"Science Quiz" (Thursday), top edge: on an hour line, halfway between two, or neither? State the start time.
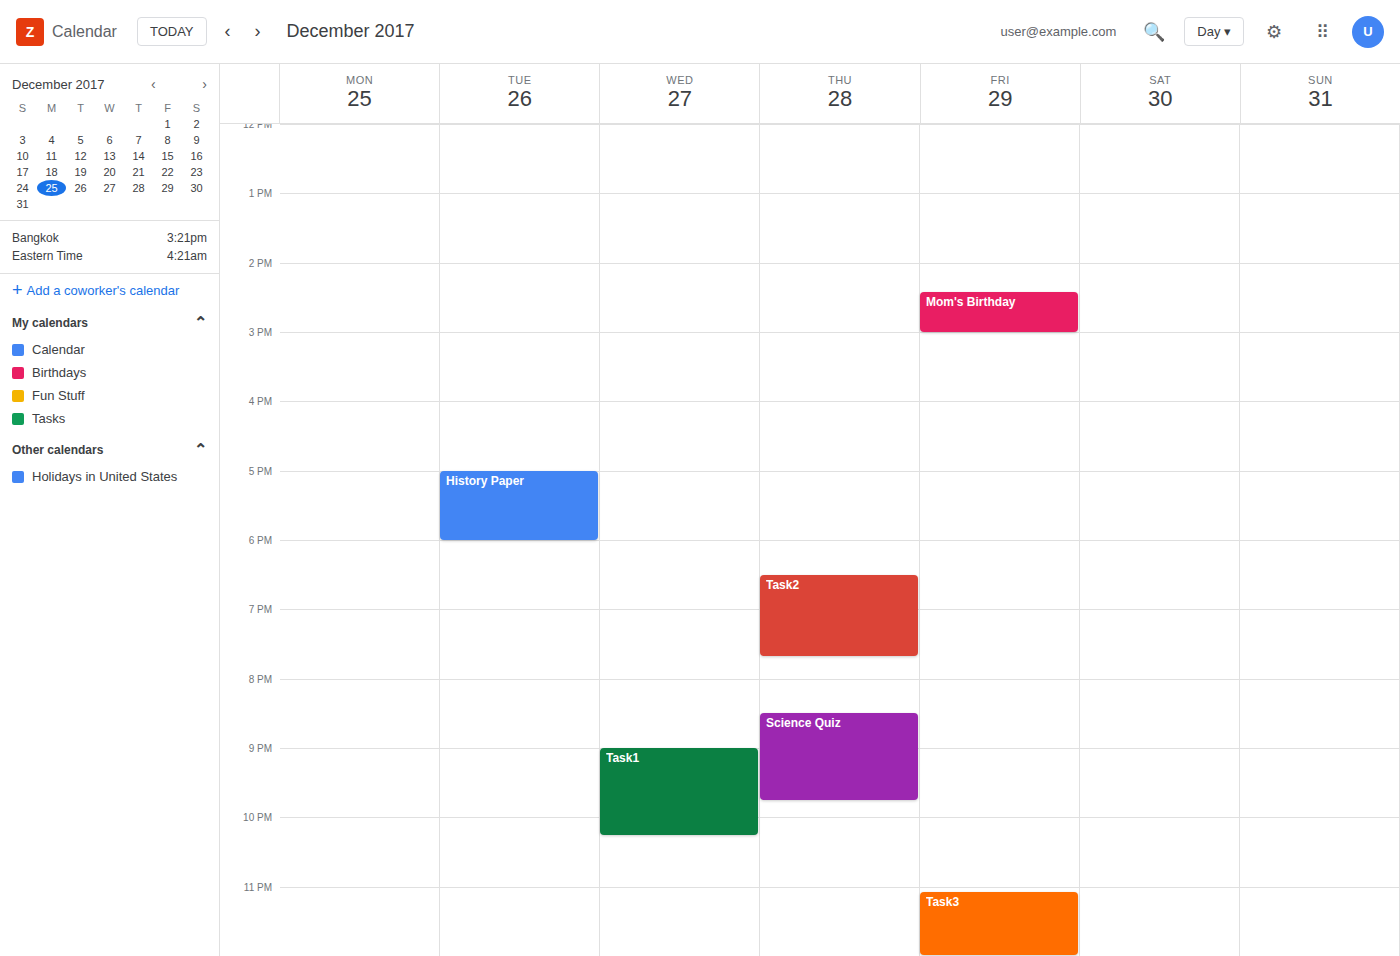
8:30 PM -- halfway between the 8 PM and 9 PM lines.